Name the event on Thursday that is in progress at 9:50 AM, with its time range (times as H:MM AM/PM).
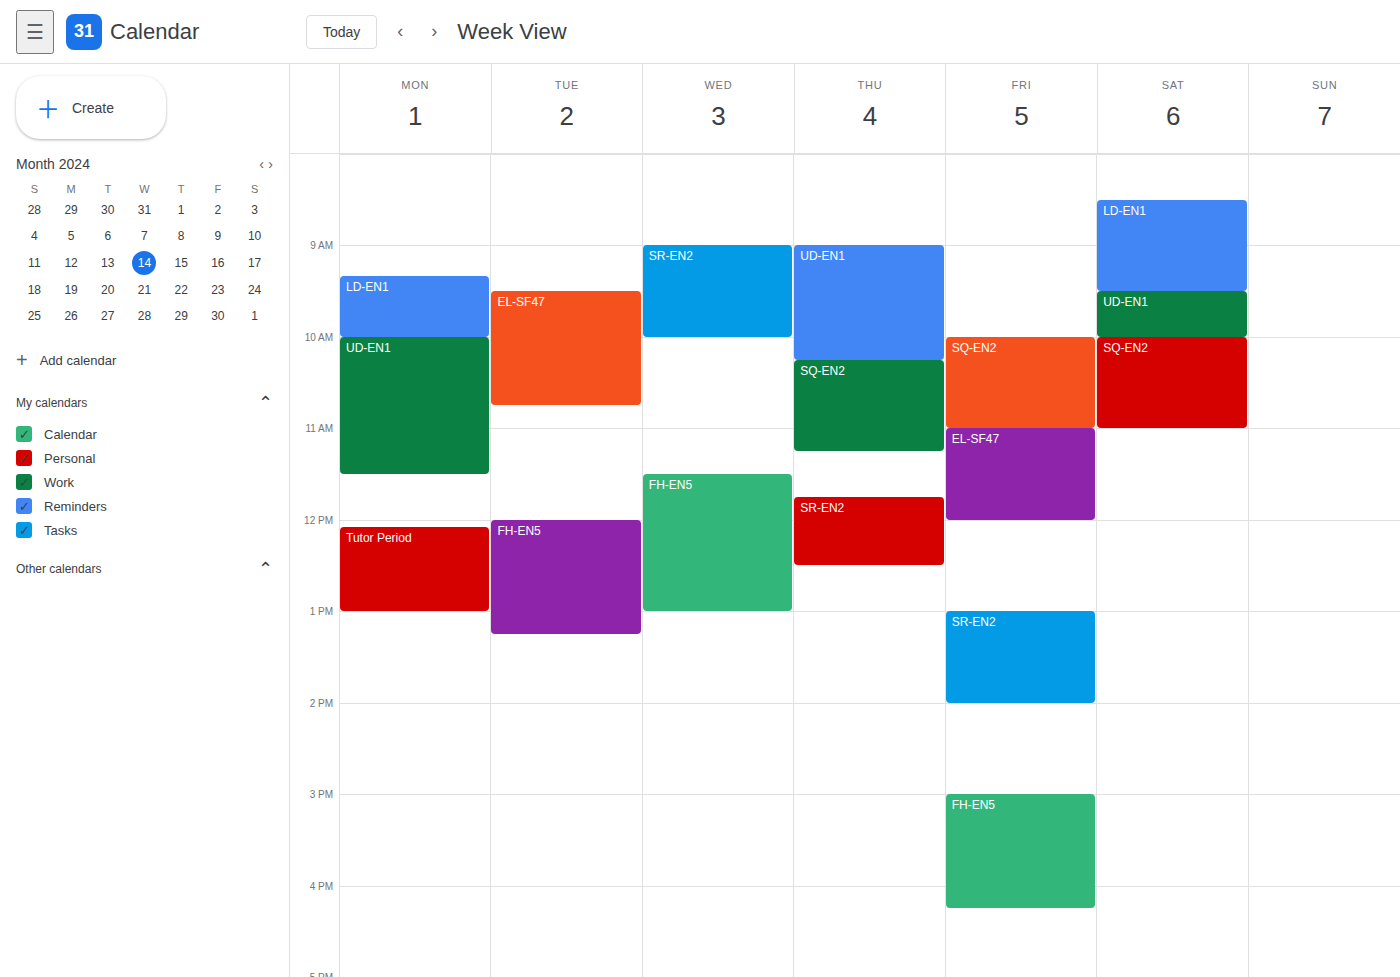
"UD-EN1", 9:00 AM to 10:15 AM